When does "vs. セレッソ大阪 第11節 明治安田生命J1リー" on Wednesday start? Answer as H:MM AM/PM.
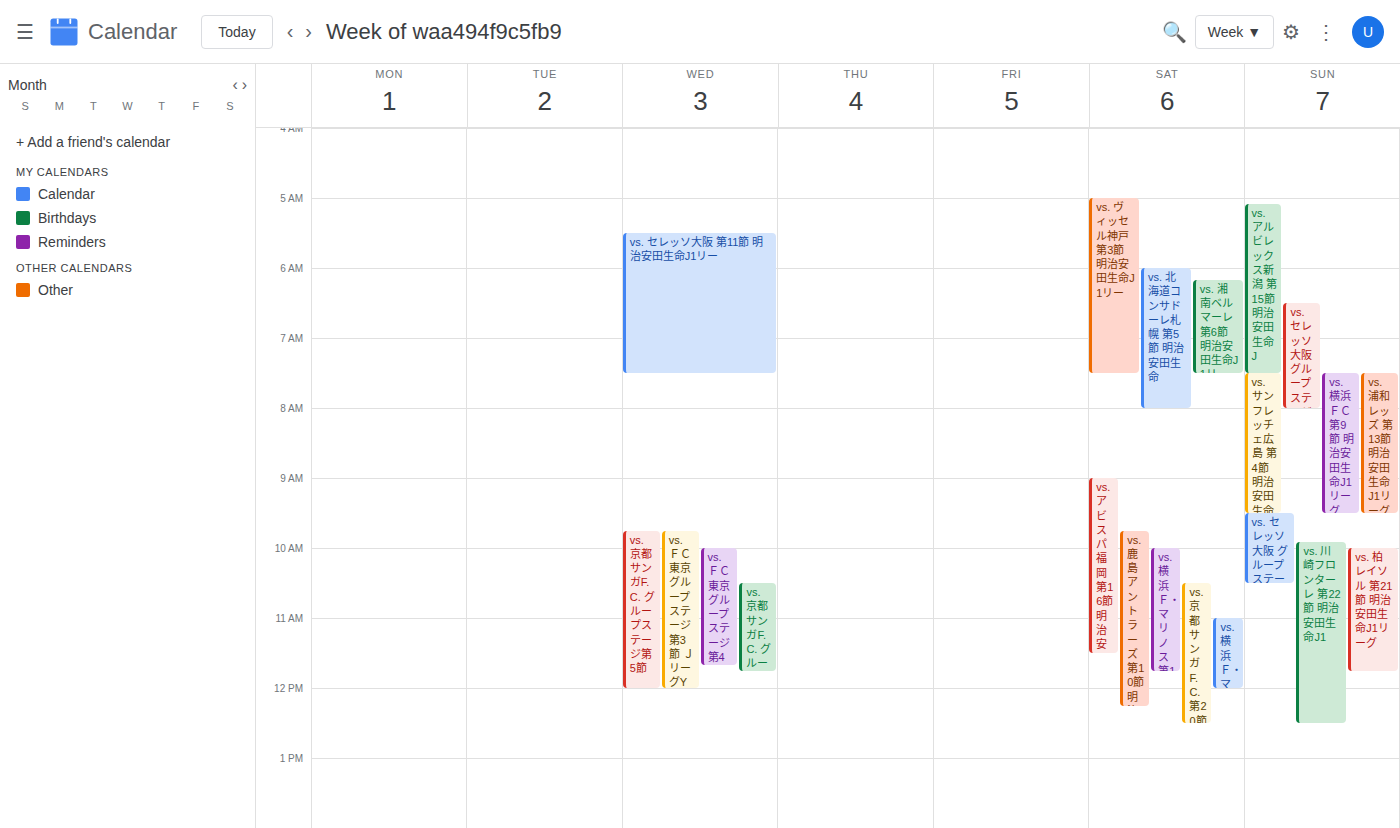
5:30 AM